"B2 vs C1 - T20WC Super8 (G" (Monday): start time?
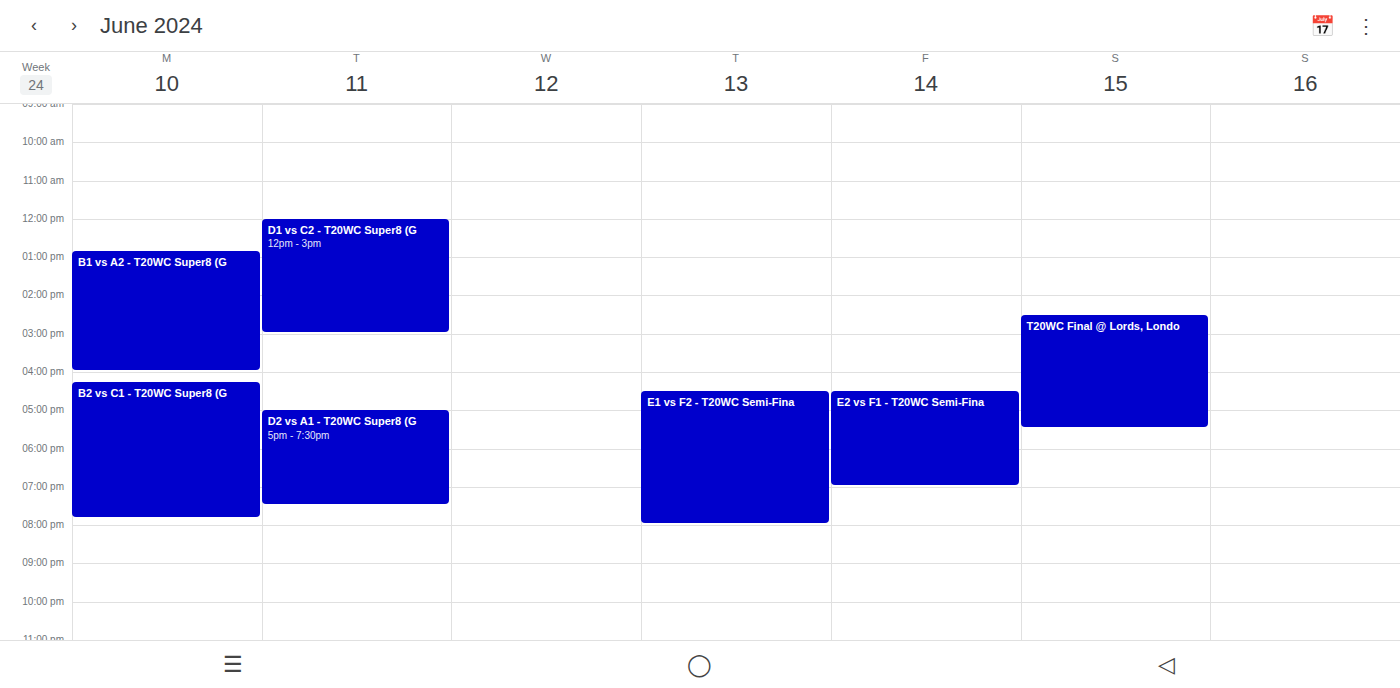
4:15 PM